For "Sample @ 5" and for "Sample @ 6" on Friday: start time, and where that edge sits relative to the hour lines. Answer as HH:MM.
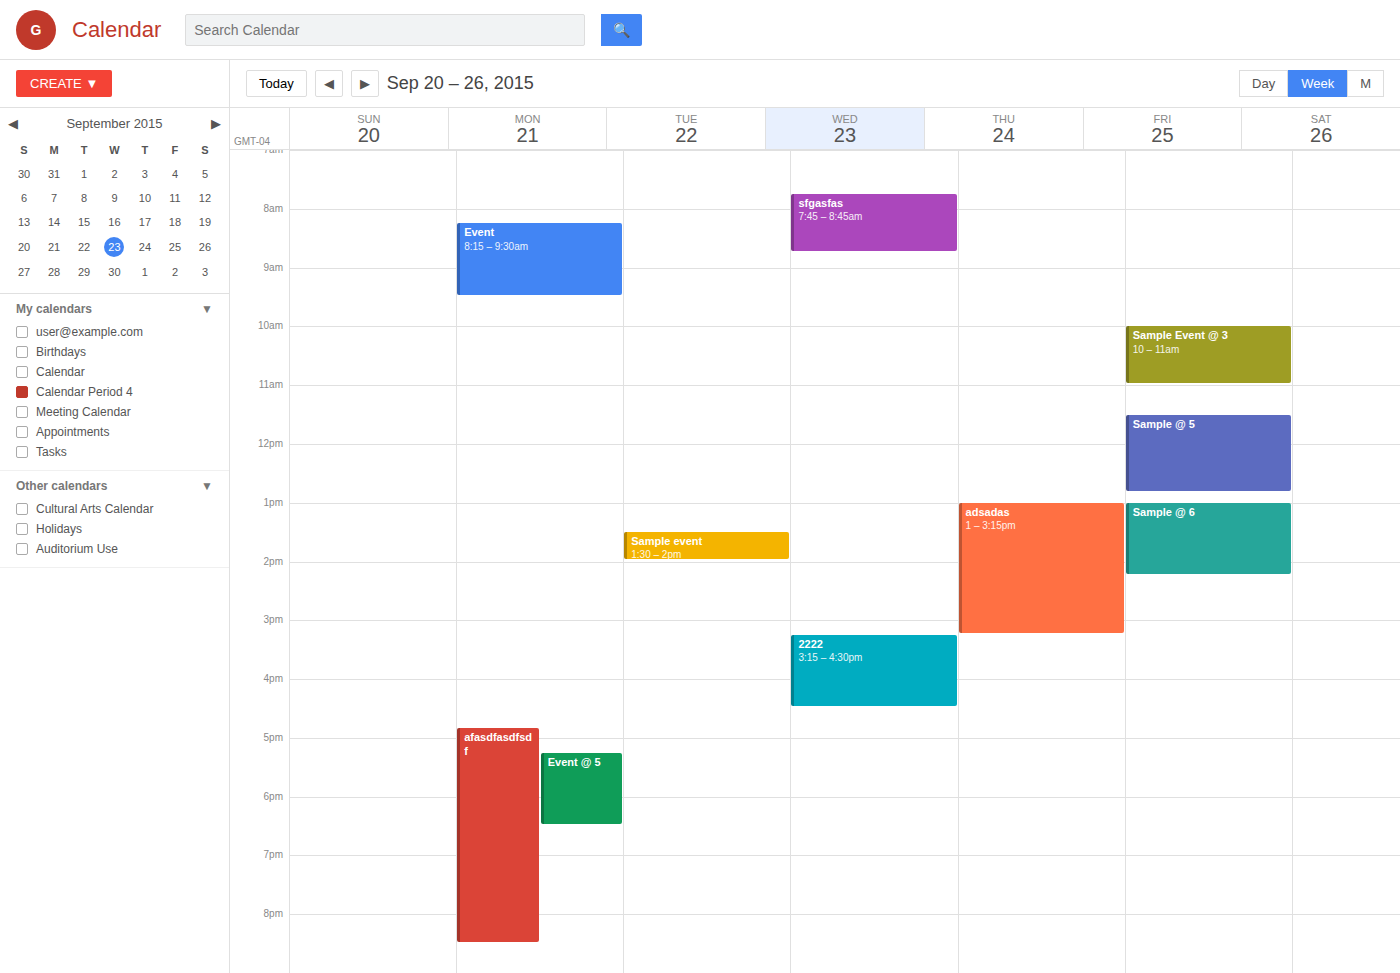
"Sample @ 5": 11:30, halfway between the 11:00 and 12:00 lines. "Sample @ 6": 13:00, exactly on the 13:00 line.